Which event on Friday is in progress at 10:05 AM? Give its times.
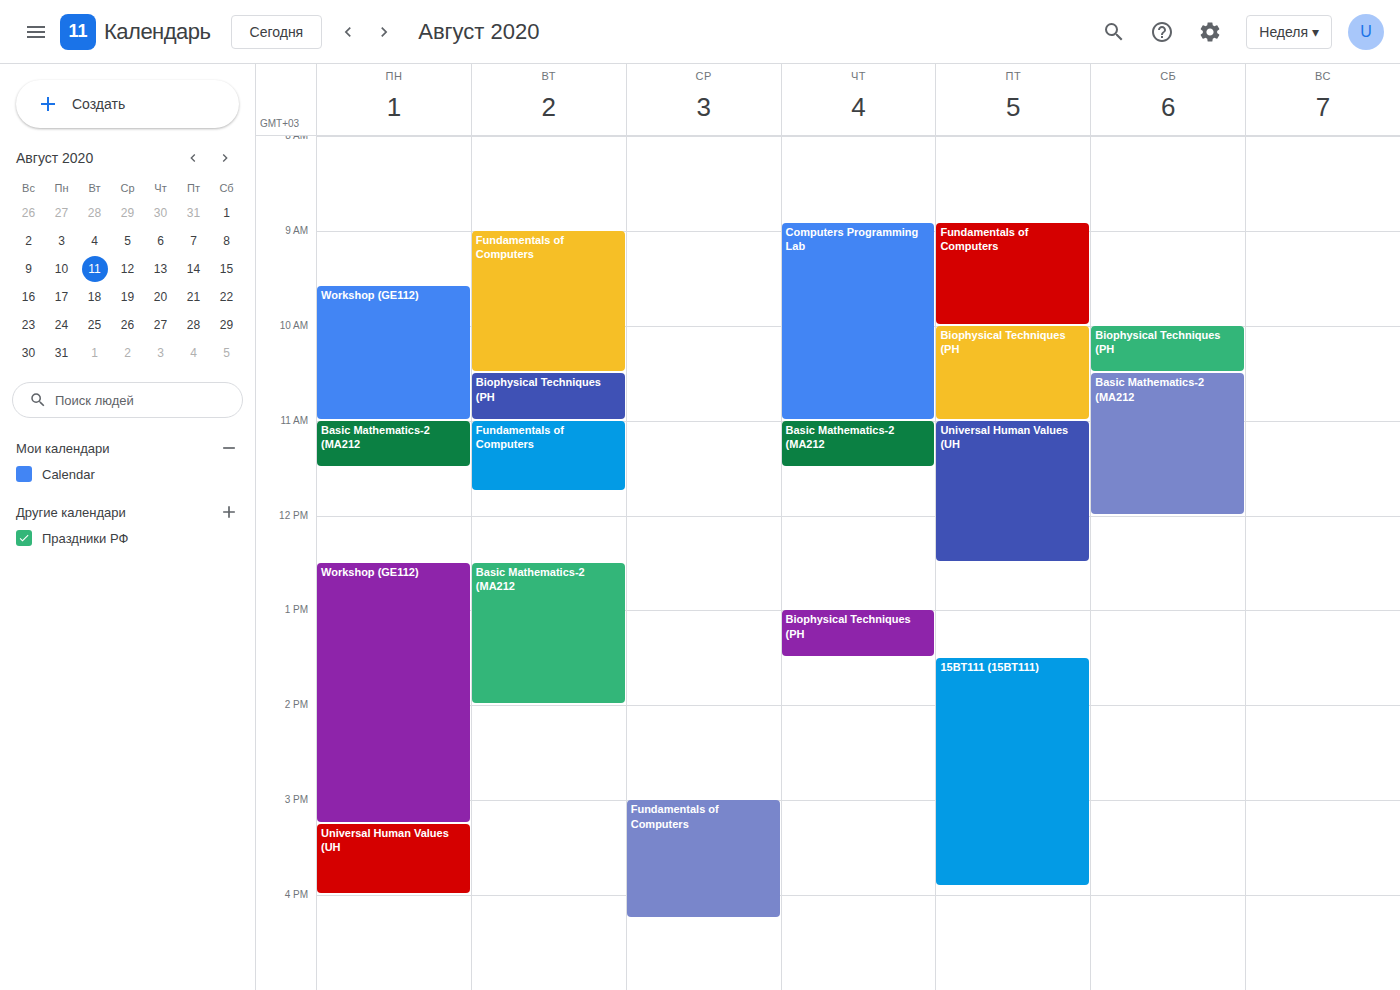
"Biophysical Techniques (PH", 10:00 AM to 11:00 AM